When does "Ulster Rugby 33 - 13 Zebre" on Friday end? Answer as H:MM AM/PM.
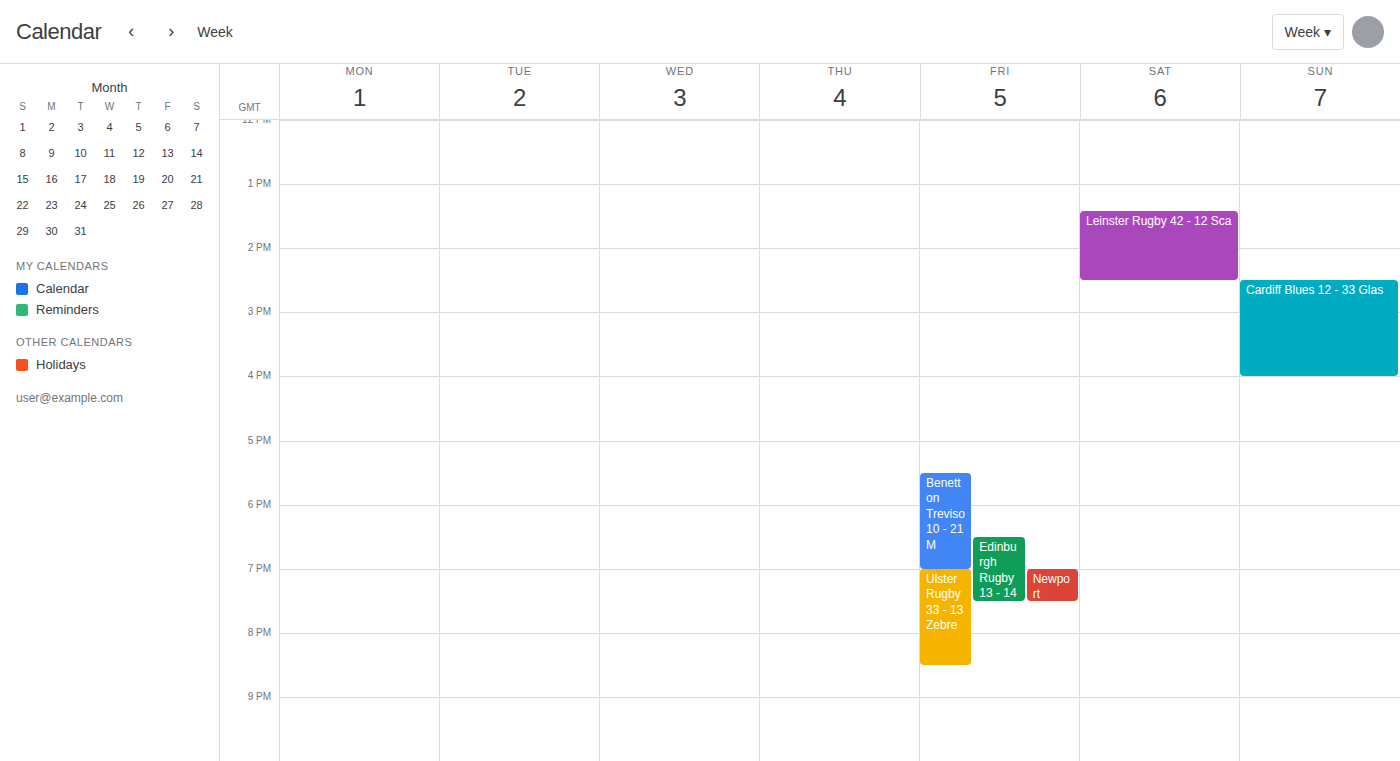
8:30 PM